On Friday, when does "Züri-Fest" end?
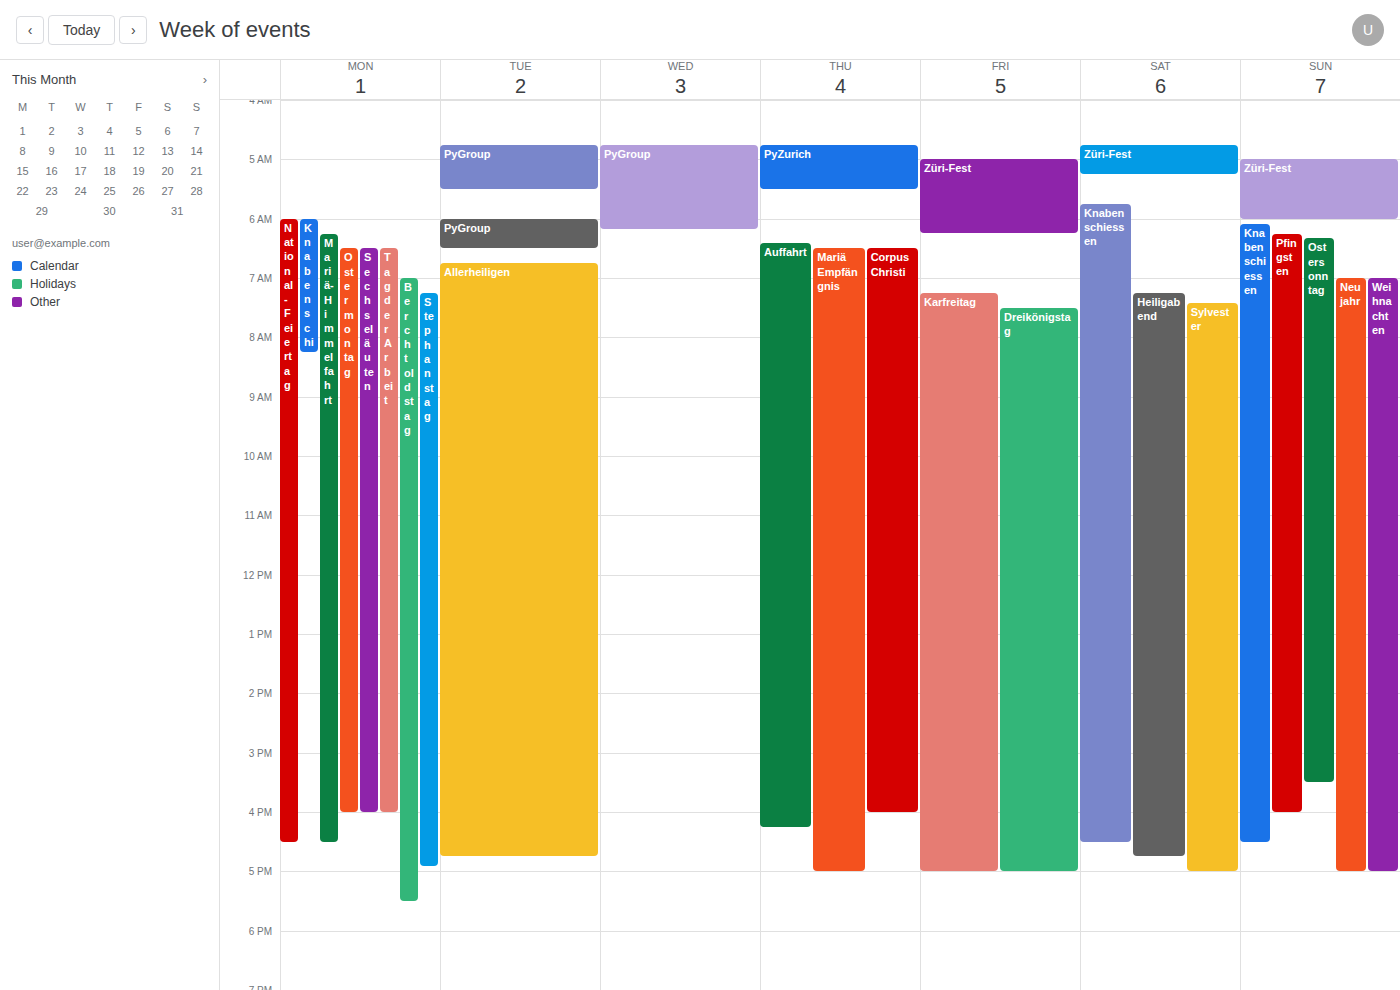
6:15 AM